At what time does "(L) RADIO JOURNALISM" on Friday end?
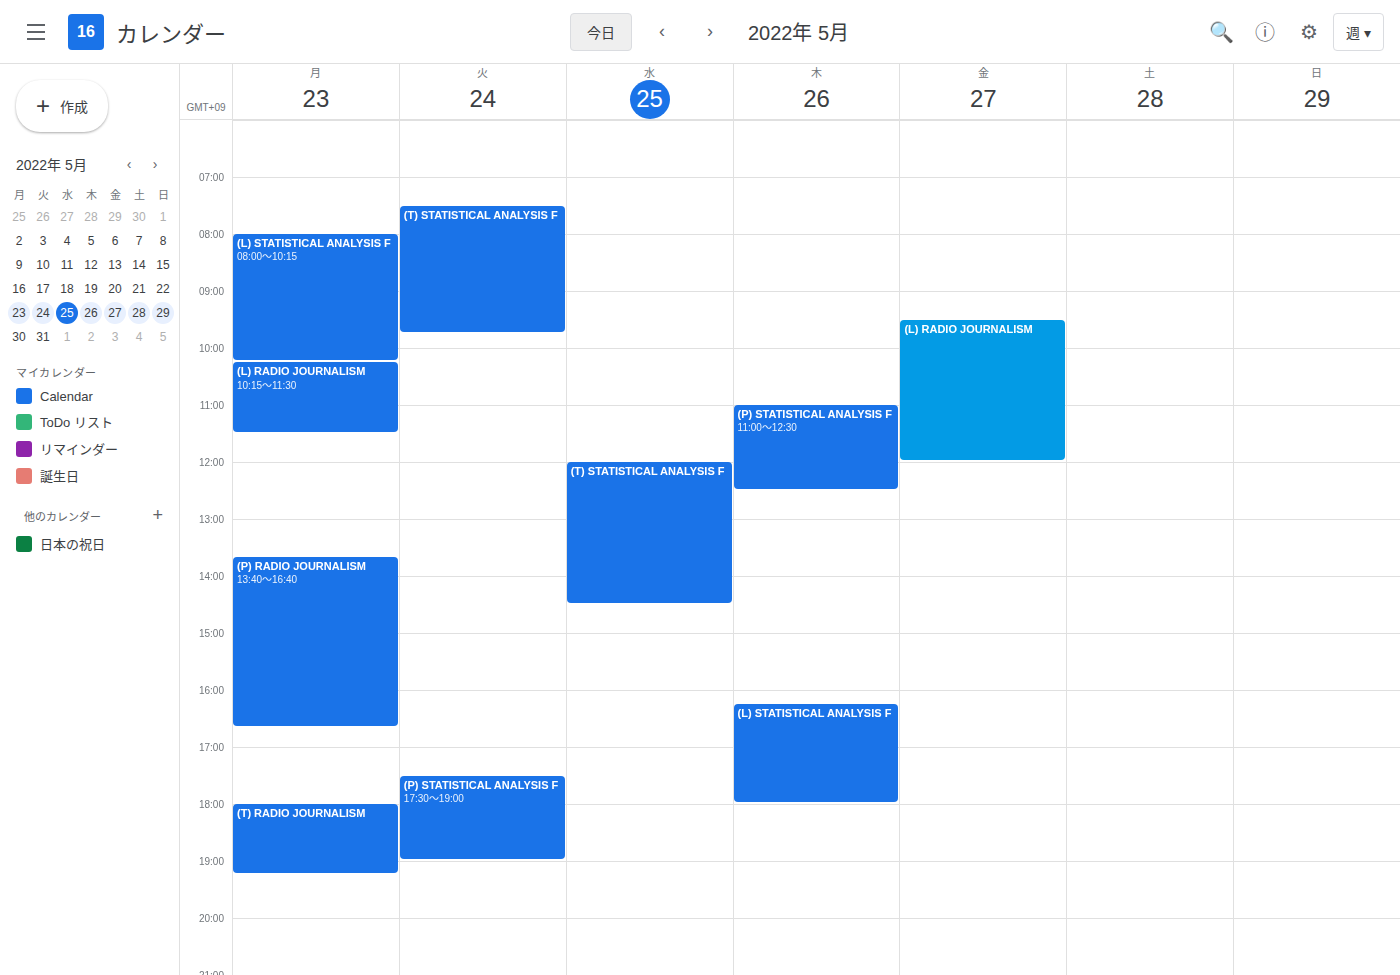
12:00 PM